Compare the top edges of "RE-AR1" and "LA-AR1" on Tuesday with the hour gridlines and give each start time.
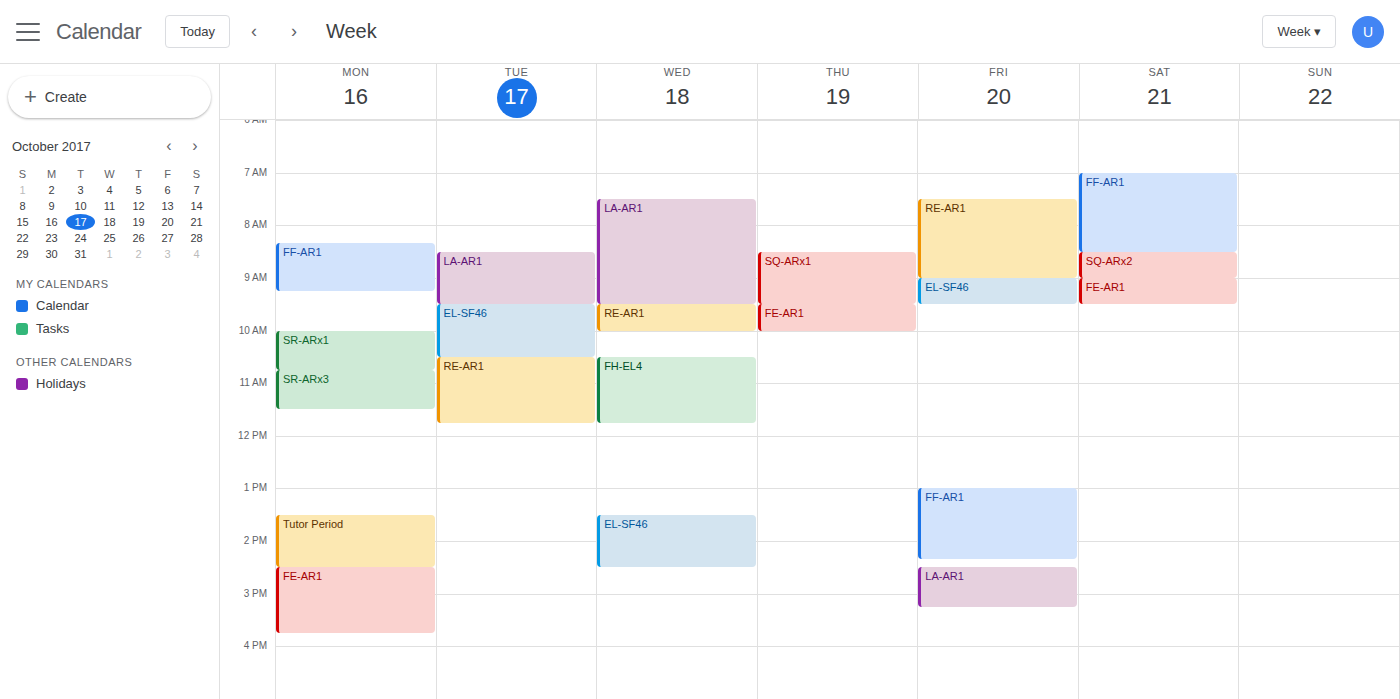
"RE-AR1": 10:30 AM, halfway between the 10 AM and 11 AM lines. "LA-AR1": 8:30 AM, halfway between the 8 AM and 9 AM lines.